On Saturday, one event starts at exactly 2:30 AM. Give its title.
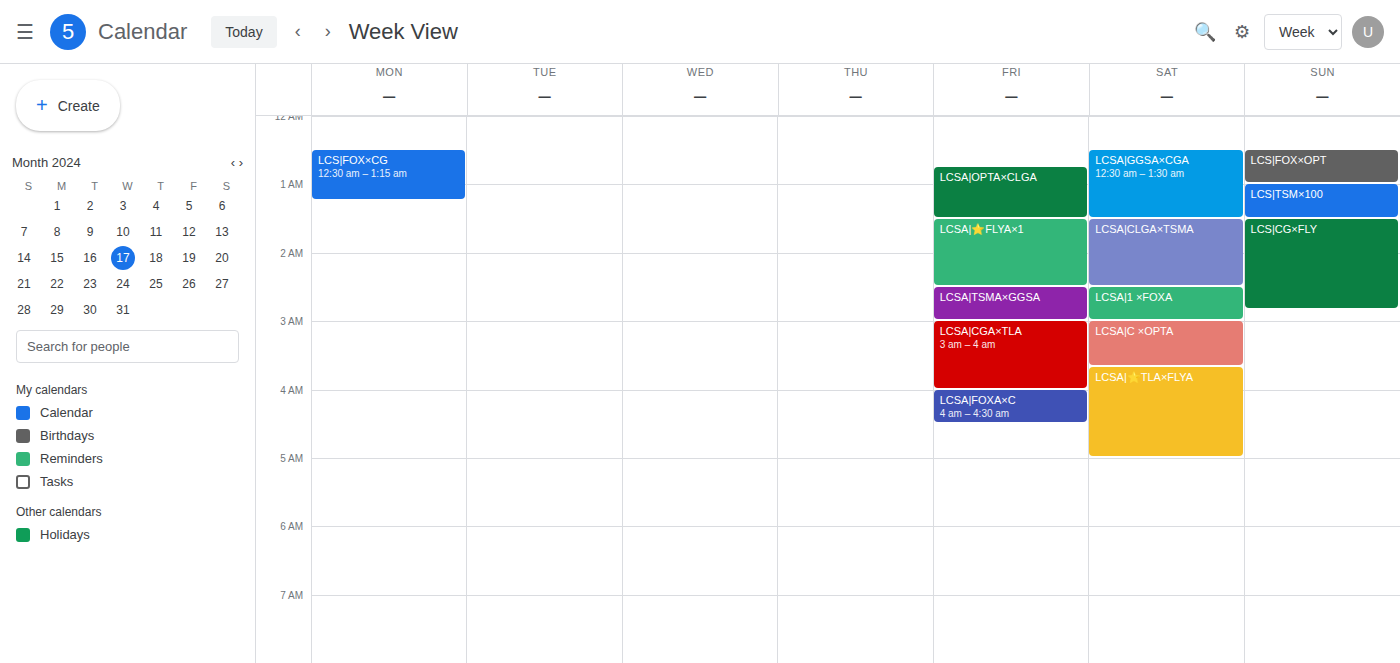
"LCSA|1 ×FOXA"